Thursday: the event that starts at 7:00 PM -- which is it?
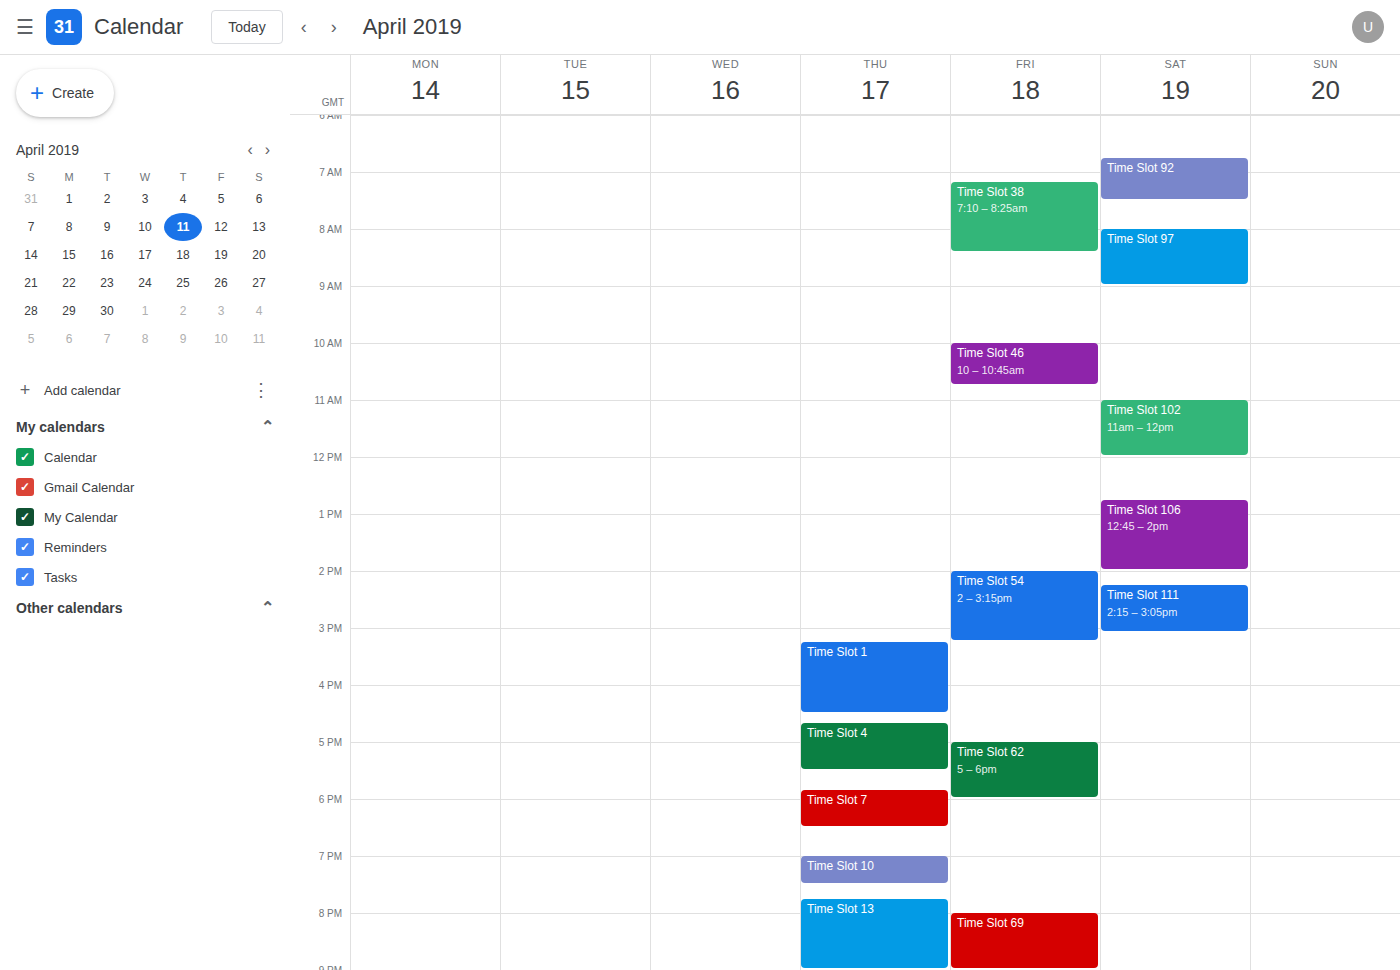
"Time Slot 10"